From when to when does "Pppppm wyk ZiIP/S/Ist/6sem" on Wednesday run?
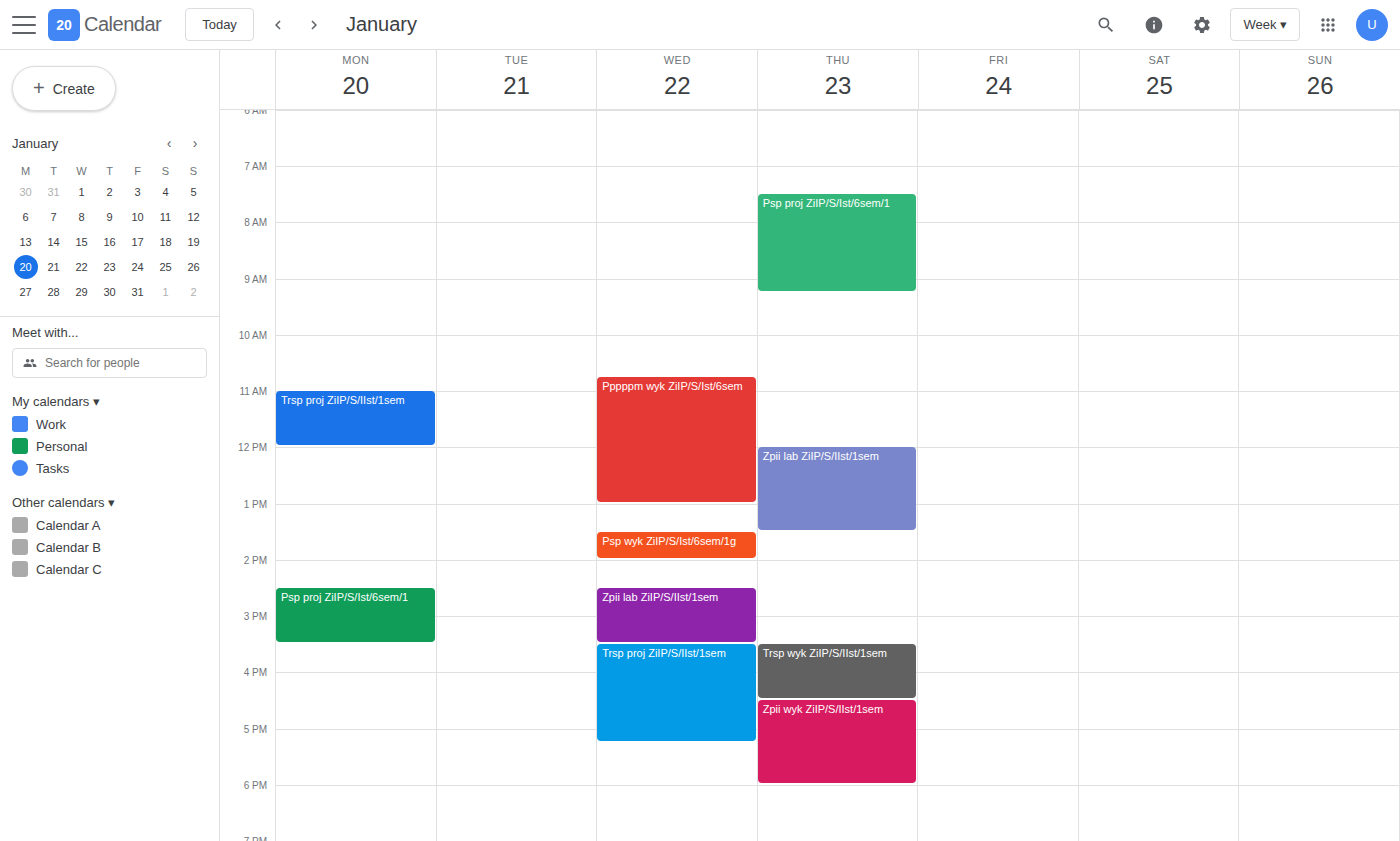
10:45 AM to 1:00 PM